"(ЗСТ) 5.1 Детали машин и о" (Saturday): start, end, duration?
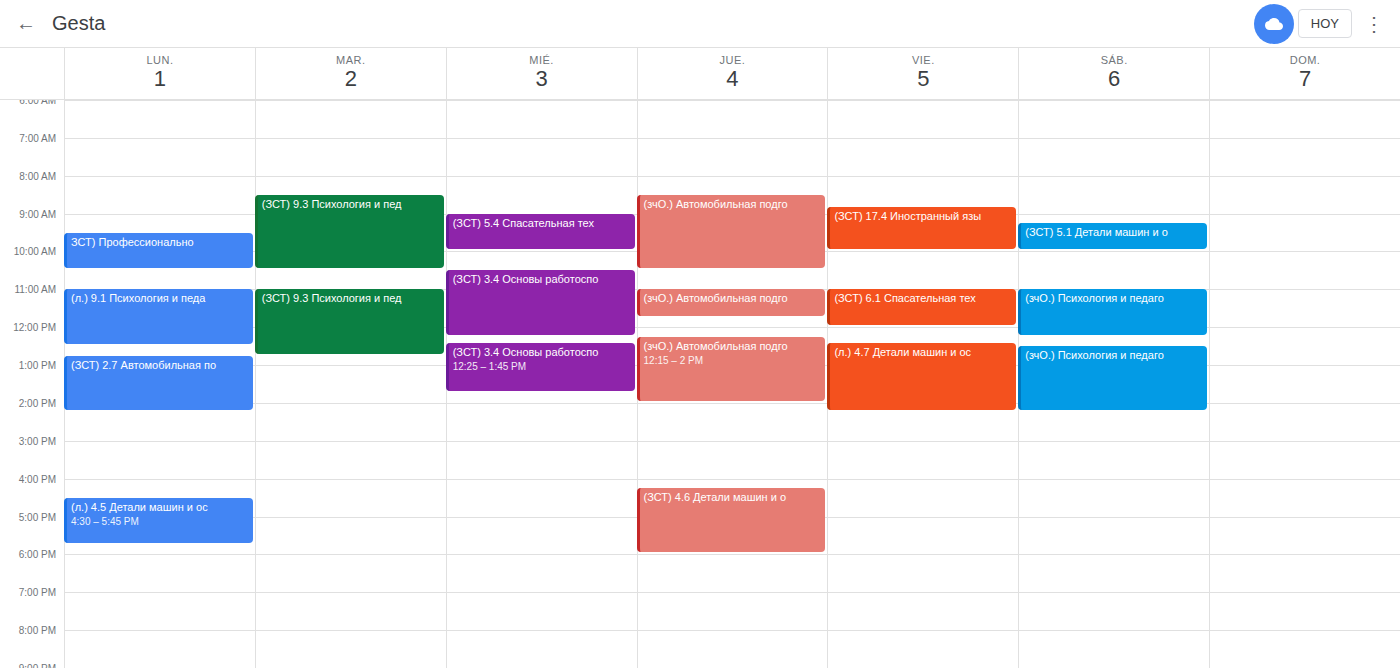
9:15 AM to 10:00 AM, 45 minutes